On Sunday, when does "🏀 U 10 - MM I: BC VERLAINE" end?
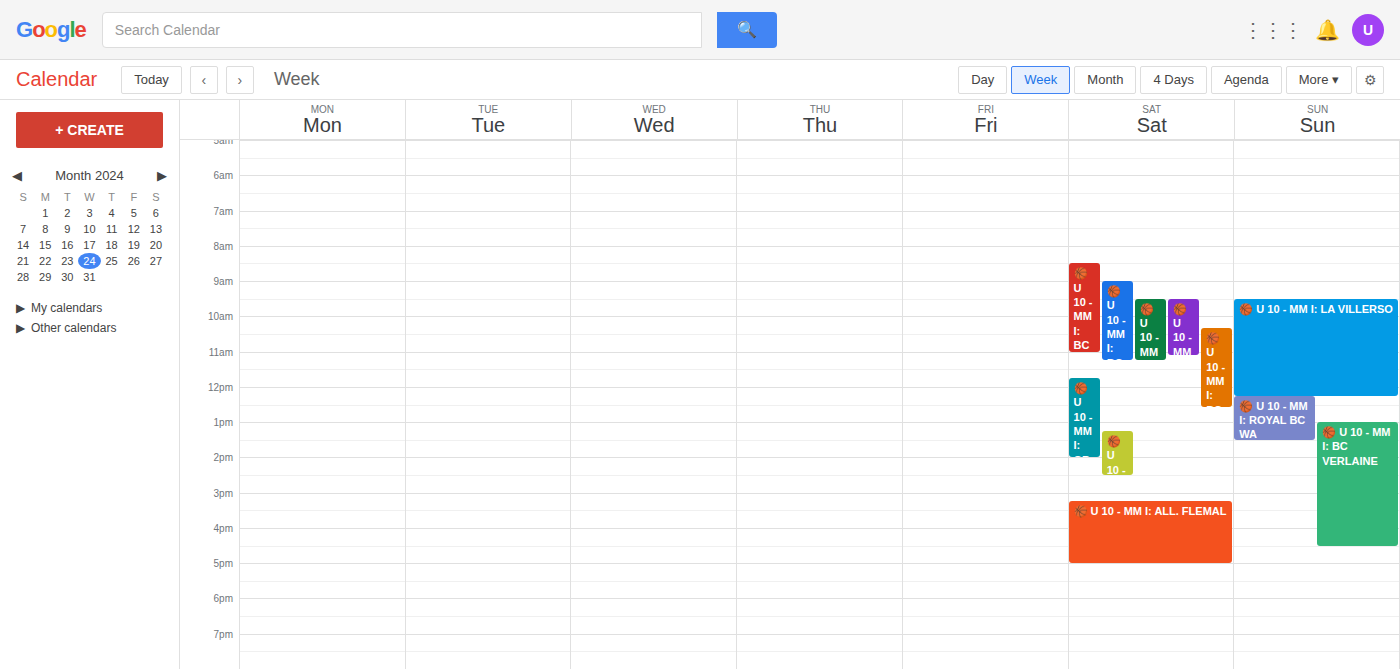
4:30 PM